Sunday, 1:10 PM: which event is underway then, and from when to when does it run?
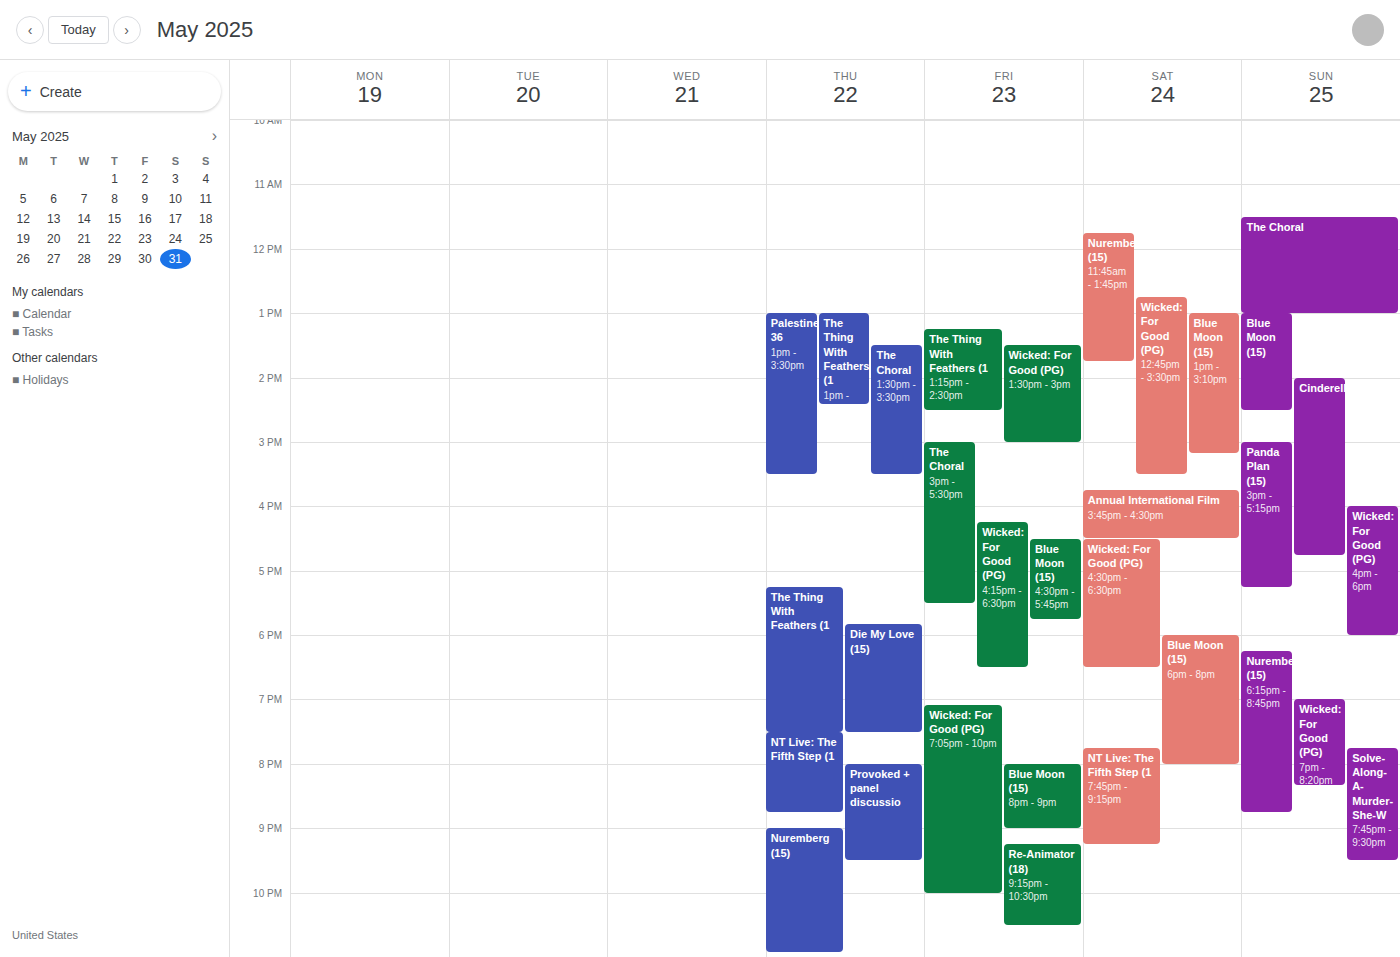
"Blue Moon (15)", 1:00 PM to 2:30 PM